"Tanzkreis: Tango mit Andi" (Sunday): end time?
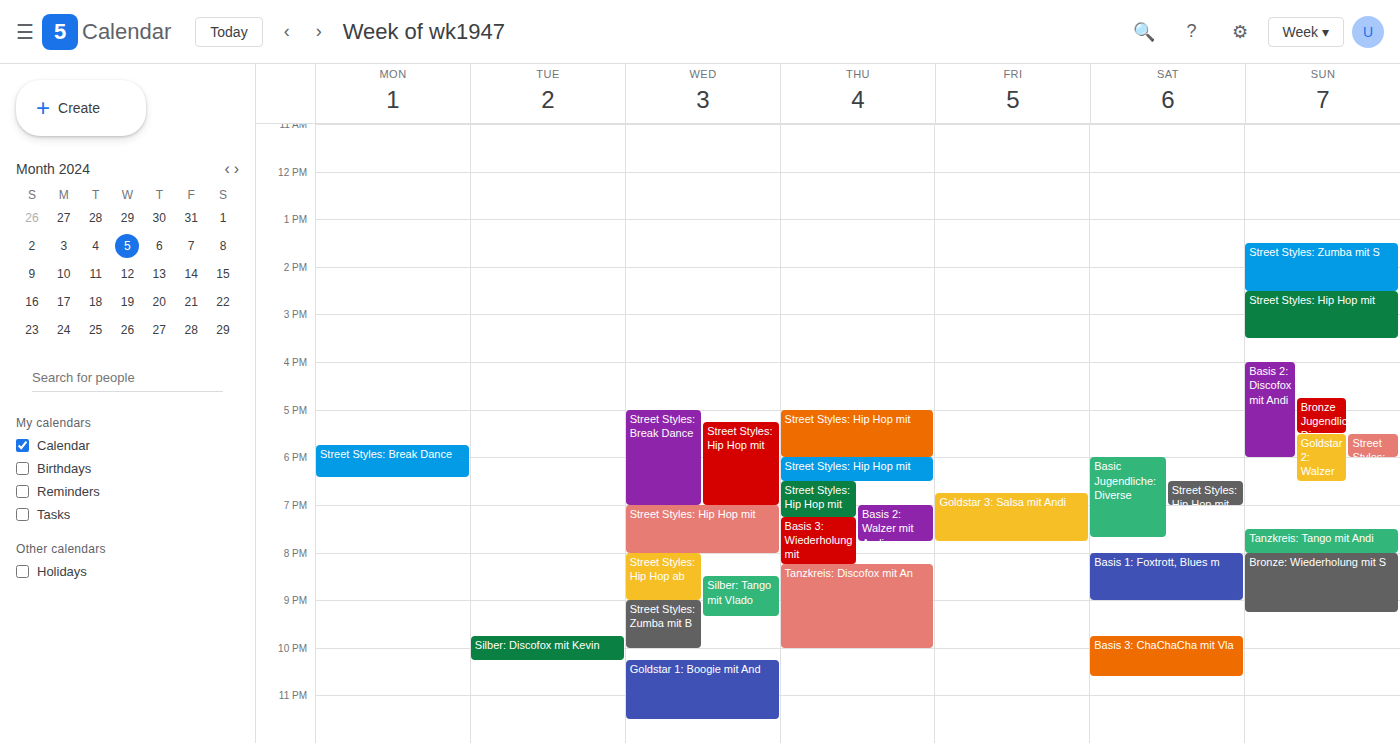
8:00 PM